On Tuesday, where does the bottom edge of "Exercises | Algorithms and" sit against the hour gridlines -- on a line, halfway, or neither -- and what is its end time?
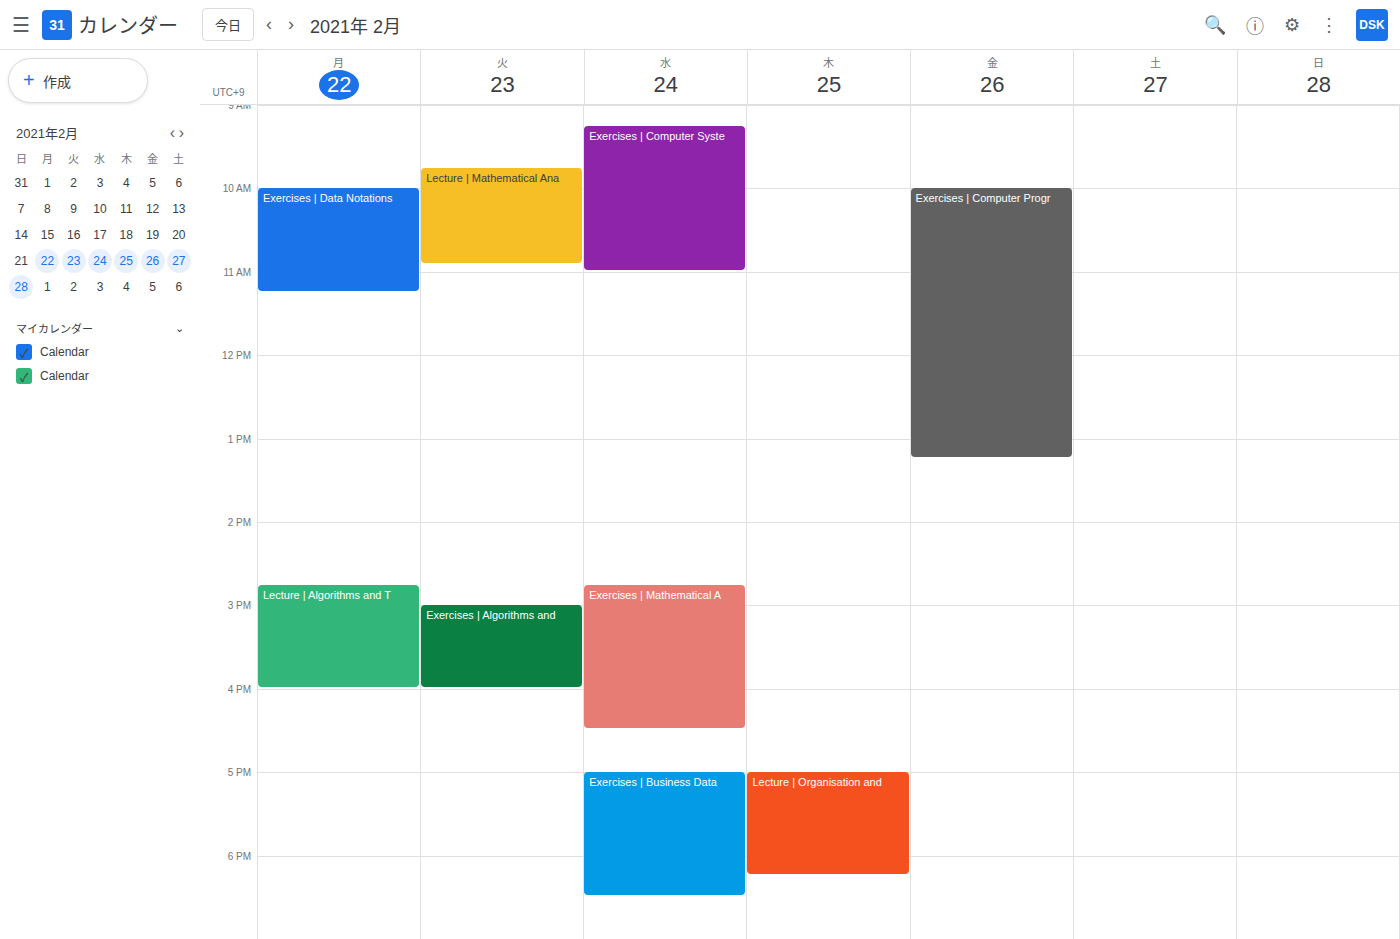
16:00 -- exactly on the 16:00 line.